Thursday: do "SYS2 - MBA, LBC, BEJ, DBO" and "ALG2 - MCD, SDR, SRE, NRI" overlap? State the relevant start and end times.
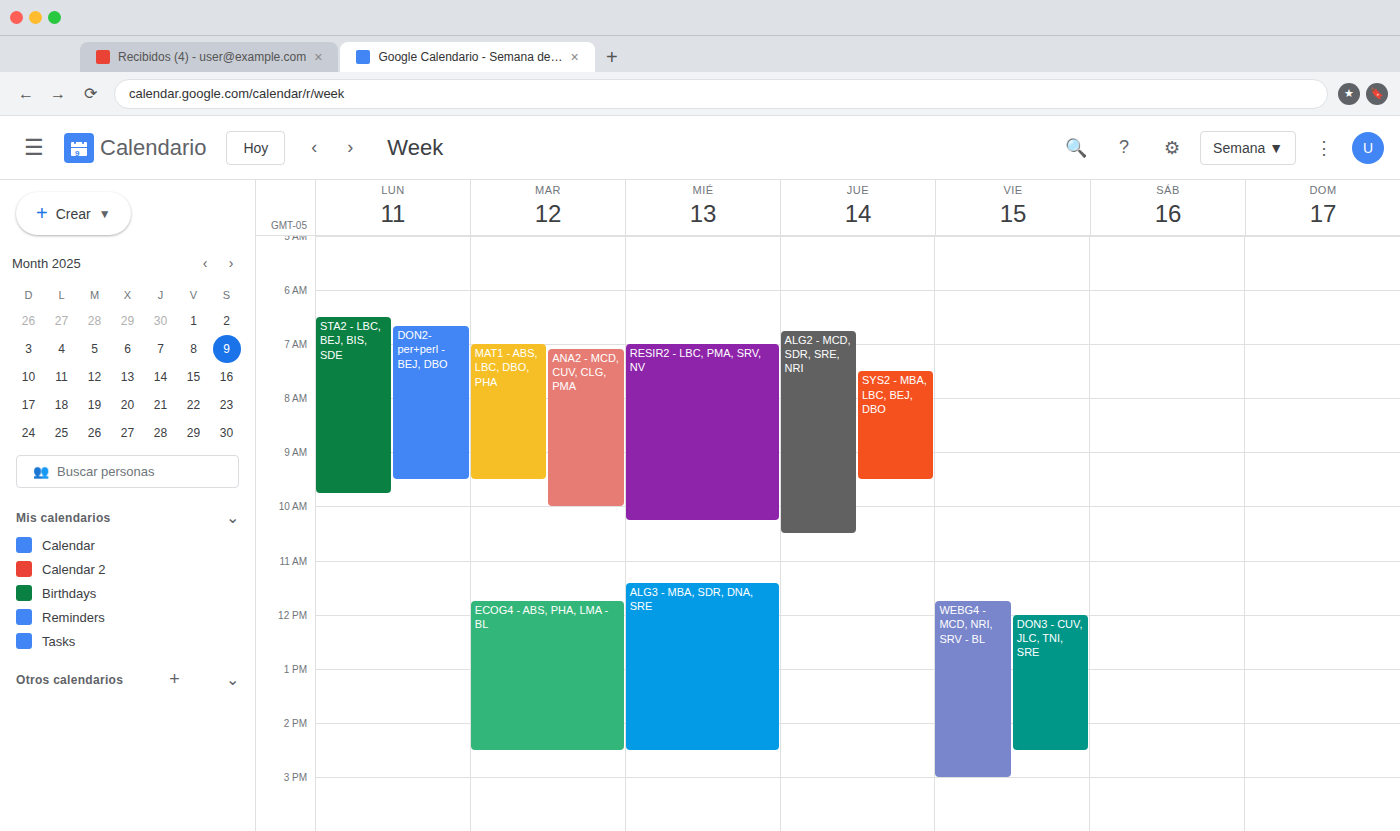
"SYS2 - MBA, LBC, BEJ, DBO" runs 7:30 AM to 9:30 AM, inside "ALG2 - MCD, SDR, SRE, NRI" -- they overlap.